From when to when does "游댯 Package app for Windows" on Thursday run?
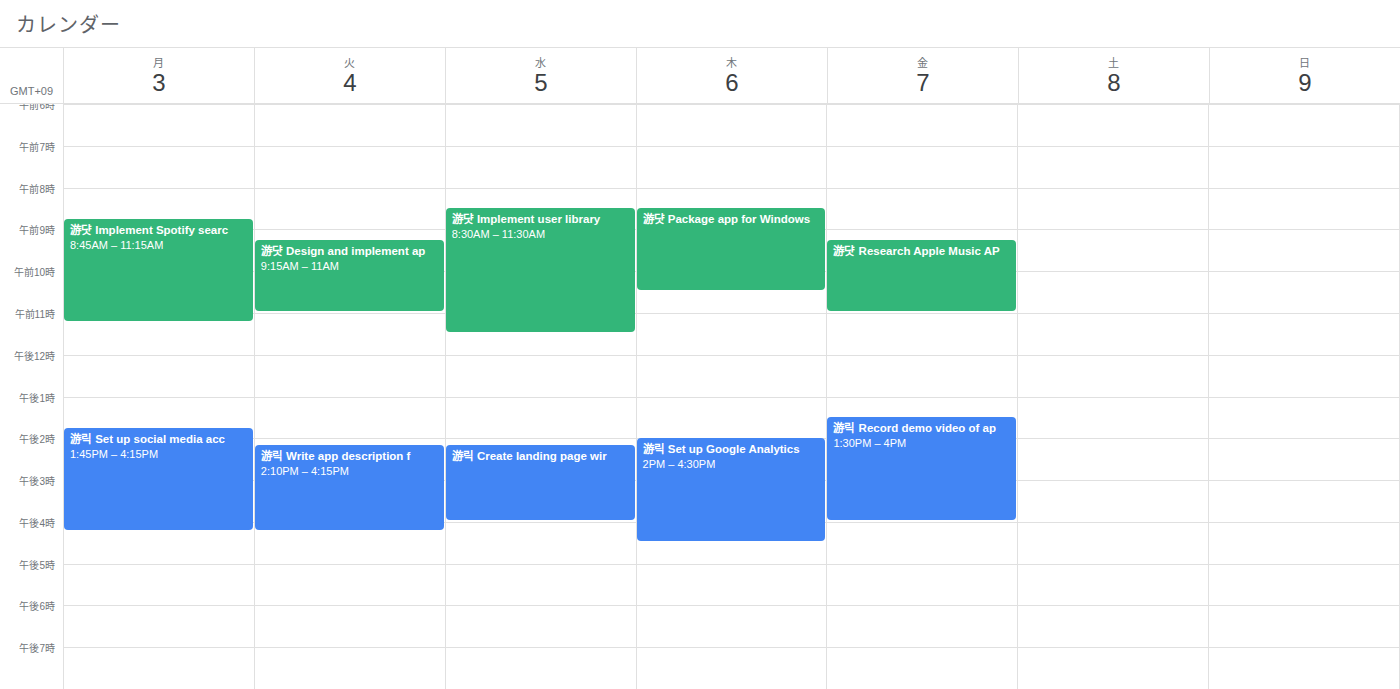
8:30 AM to 10:30 AM